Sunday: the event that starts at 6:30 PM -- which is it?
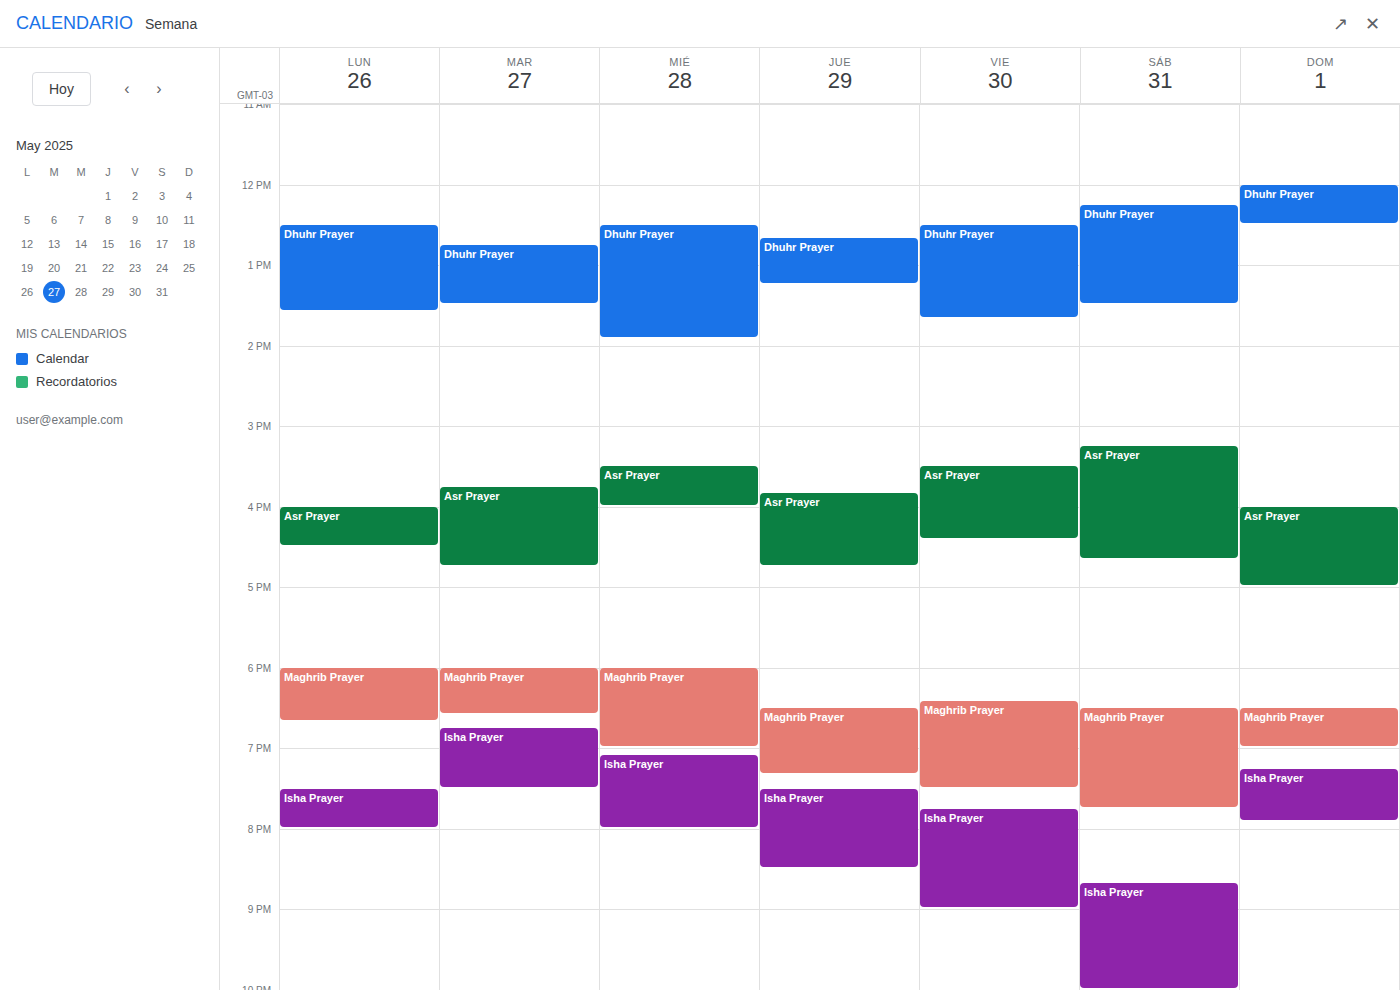
"Maghrib Prayer"